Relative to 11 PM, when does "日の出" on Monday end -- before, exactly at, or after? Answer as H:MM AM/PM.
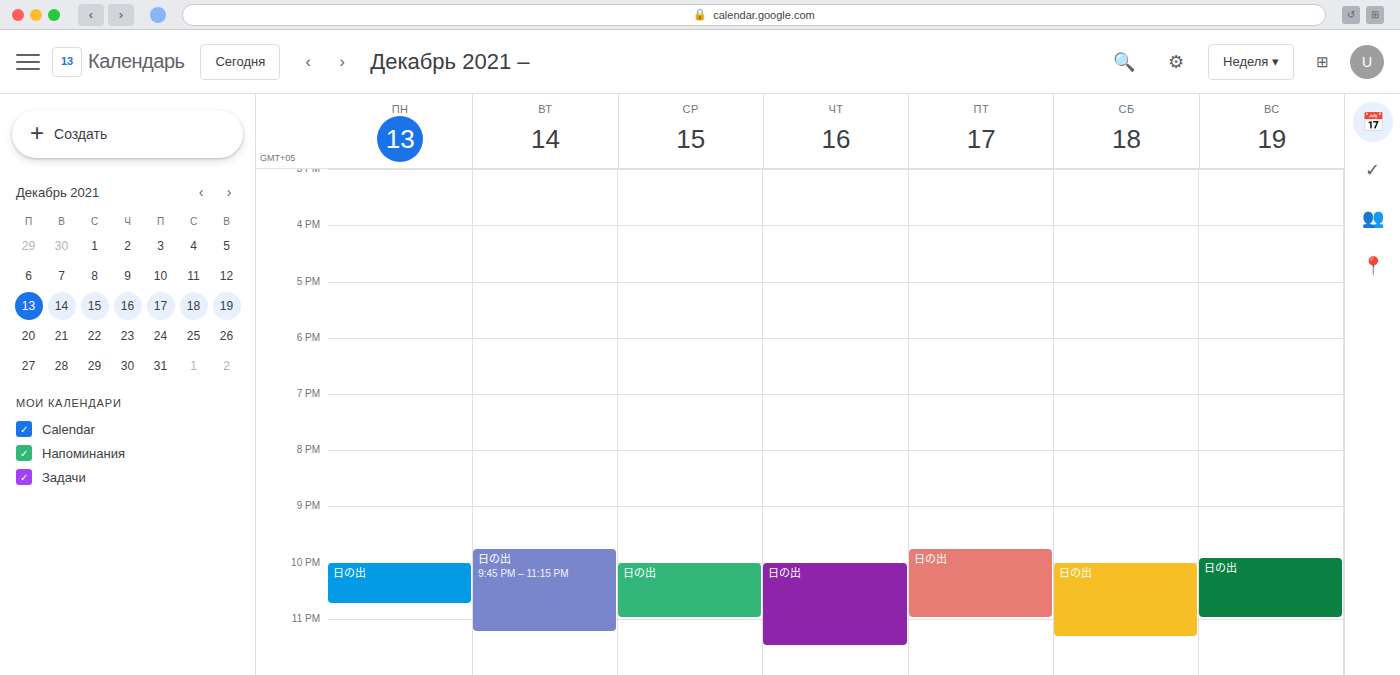
10:45 PM -- before 11 PM, 15 minutes above the 11 PM line.